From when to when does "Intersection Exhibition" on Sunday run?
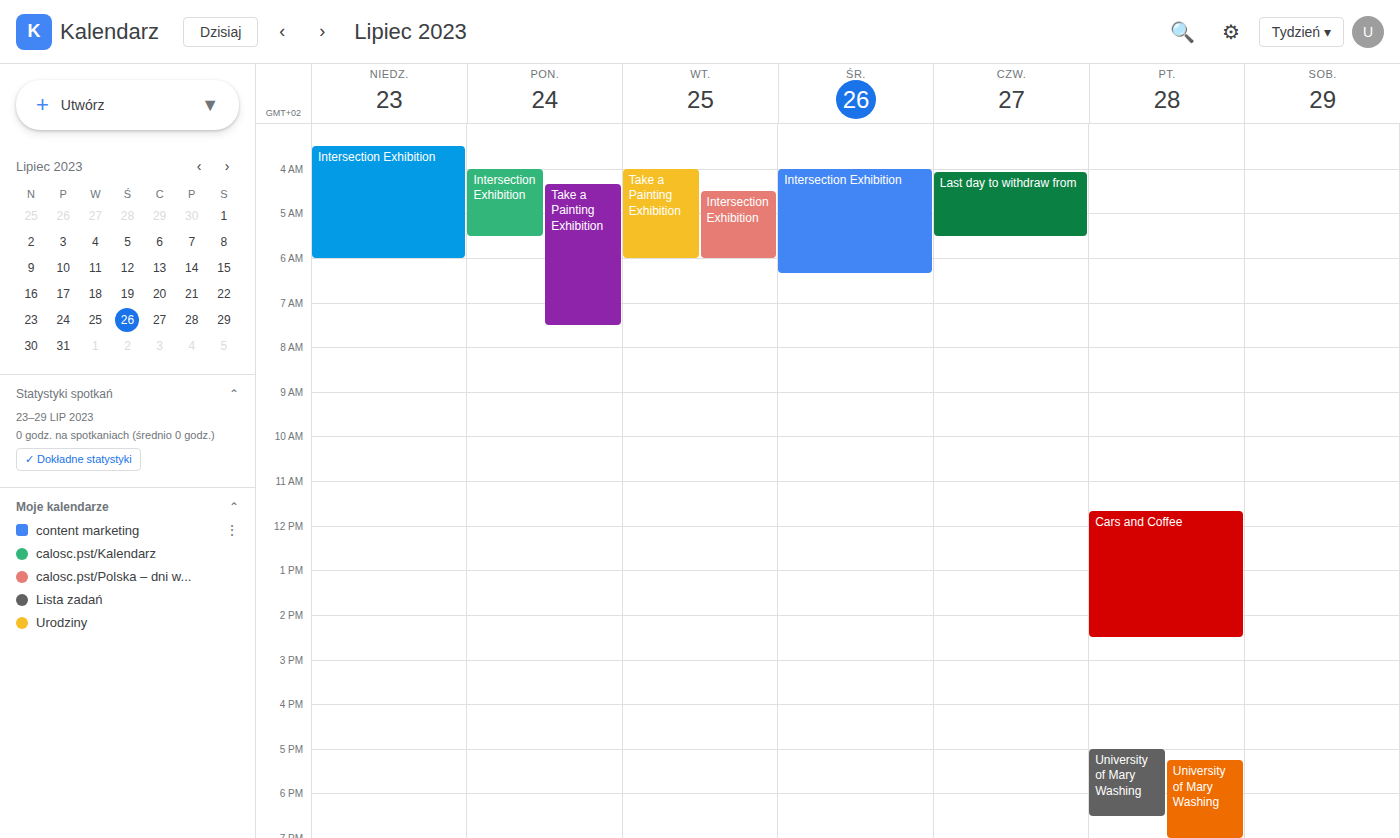
3:30 AM to 6:00 AM